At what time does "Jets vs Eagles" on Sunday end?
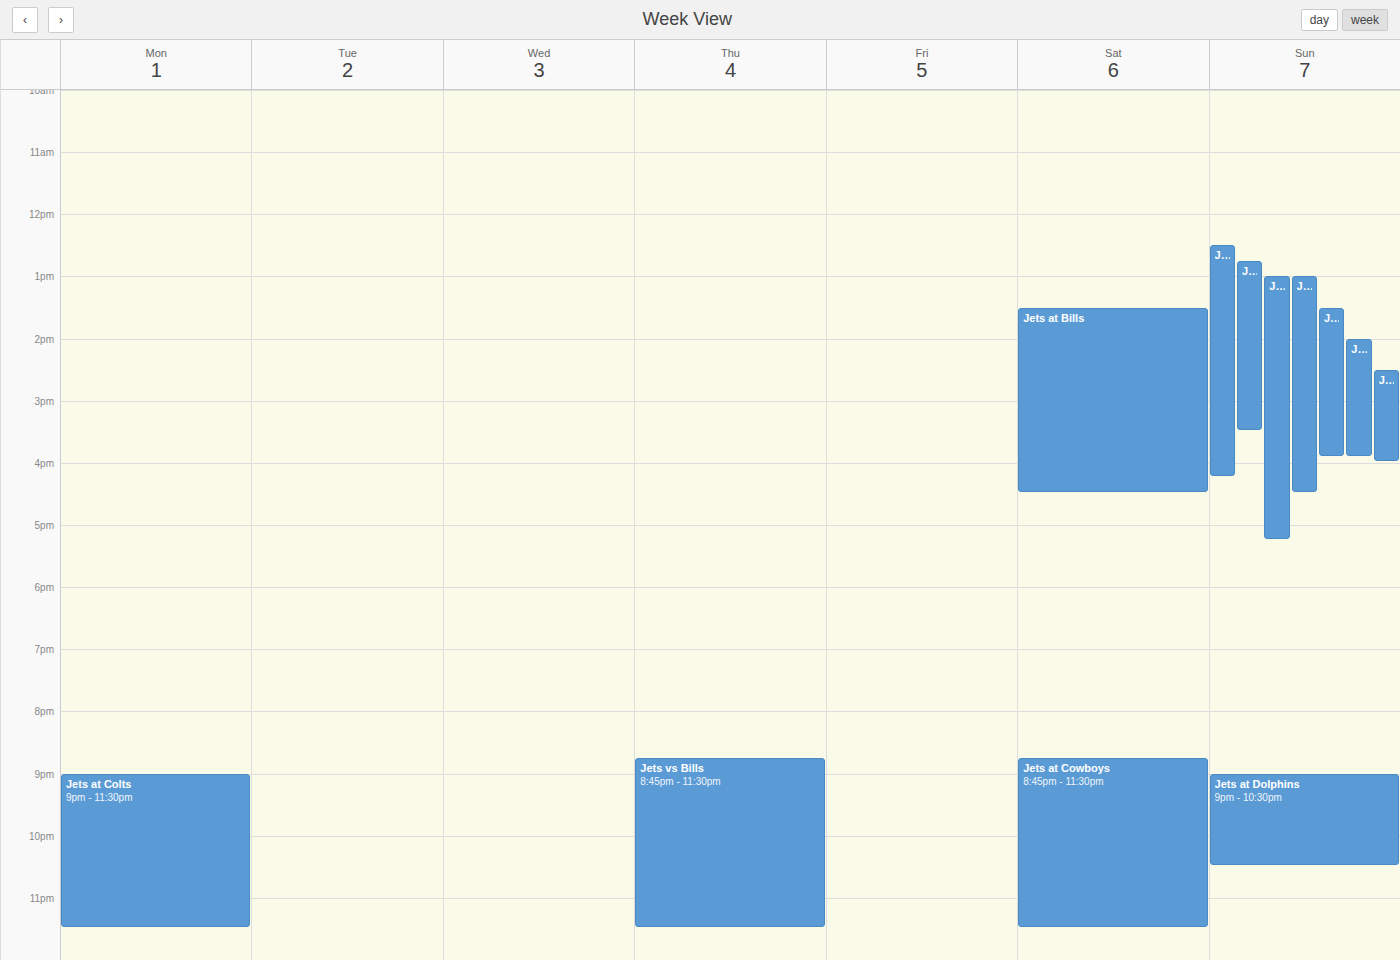
4:00 PM